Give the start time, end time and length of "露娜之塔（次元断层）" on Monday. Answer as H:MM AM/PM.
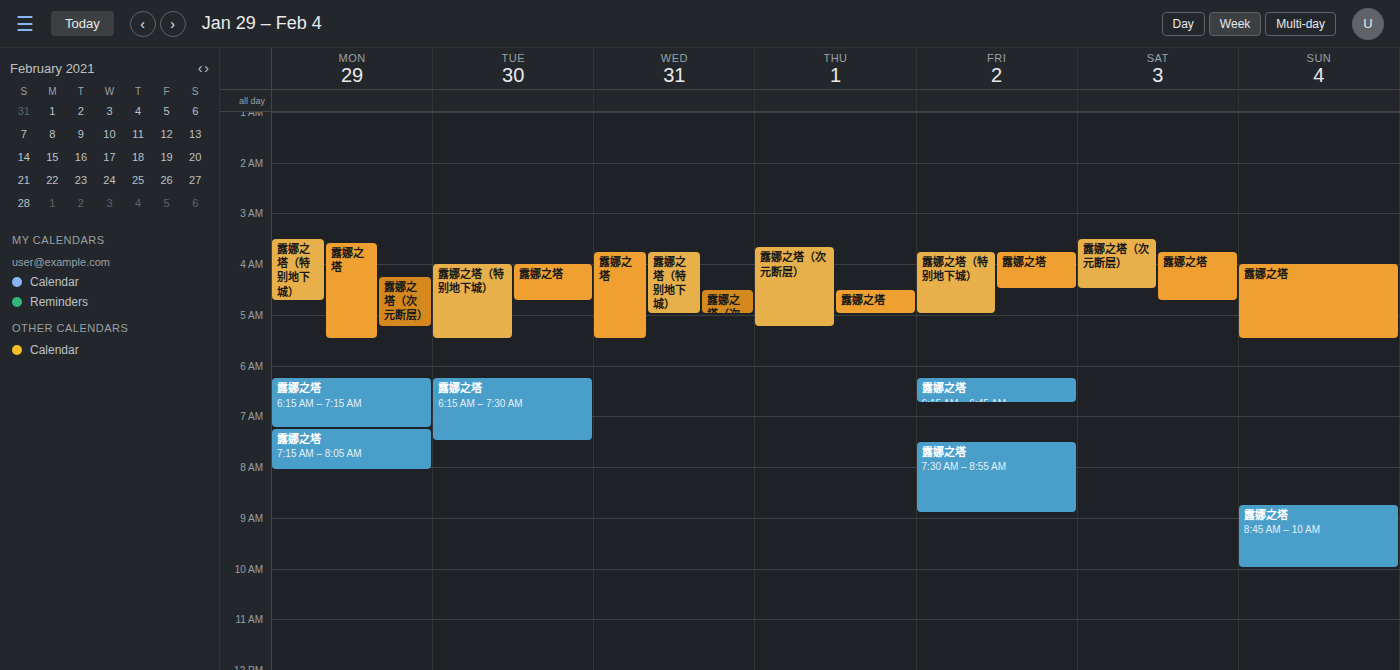
4:15 AM to 5:15 AM, 1 hour